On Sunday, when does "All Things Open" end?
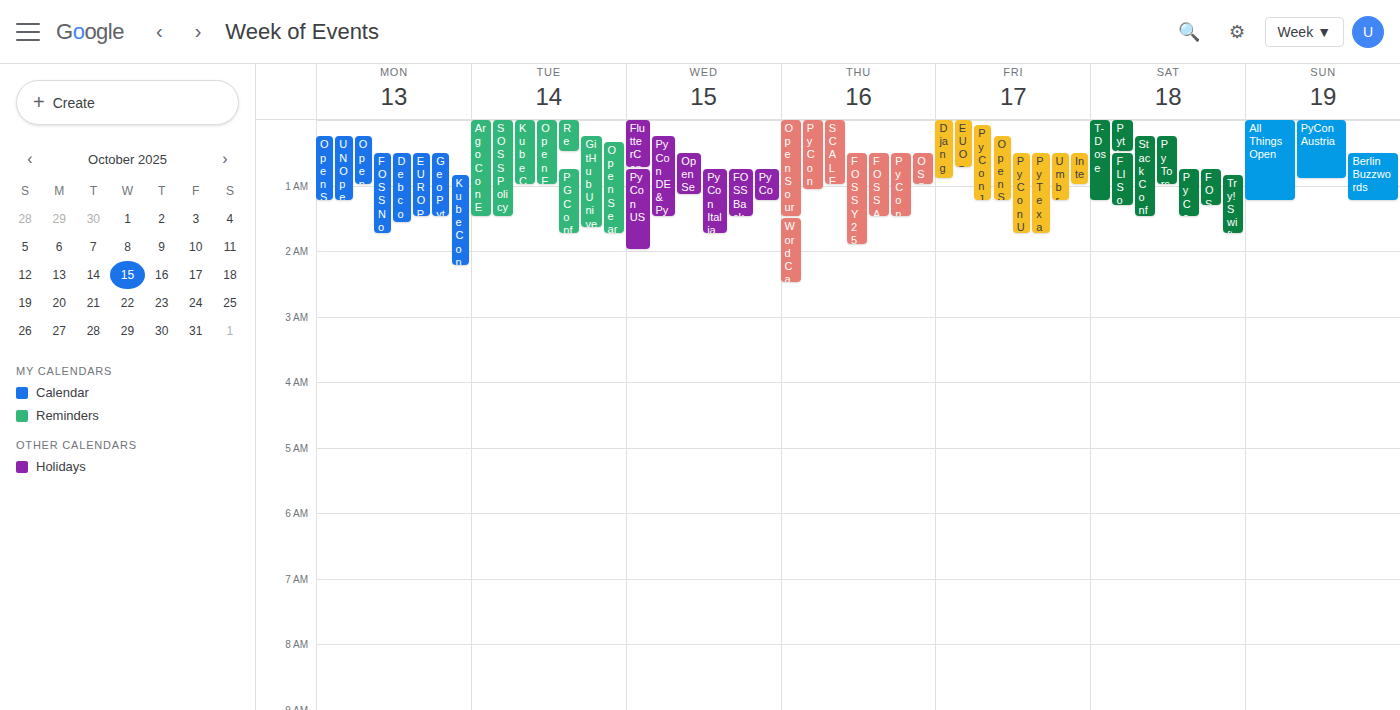
1:15 AM